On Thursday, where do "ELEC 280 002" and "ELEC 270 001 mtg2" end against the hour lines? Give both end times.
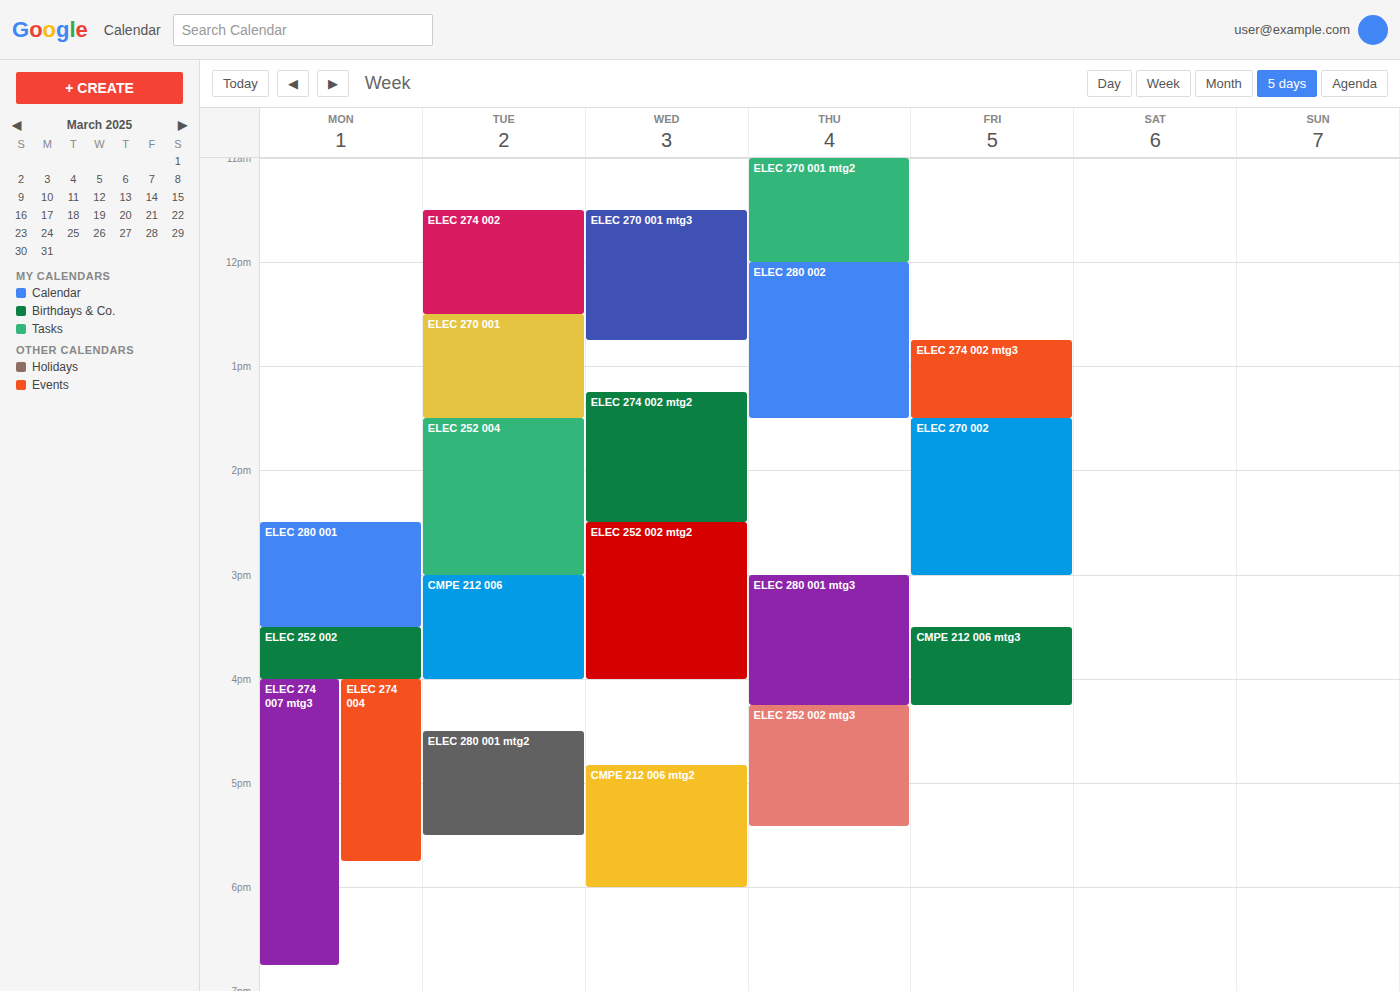
"ELEC 280 002": 1:30 PM, halfway between the 1 PM and 2 PM lines. "ELEC 270 001 mtg2": 12:00 PM, exactly on the 12 PM line.